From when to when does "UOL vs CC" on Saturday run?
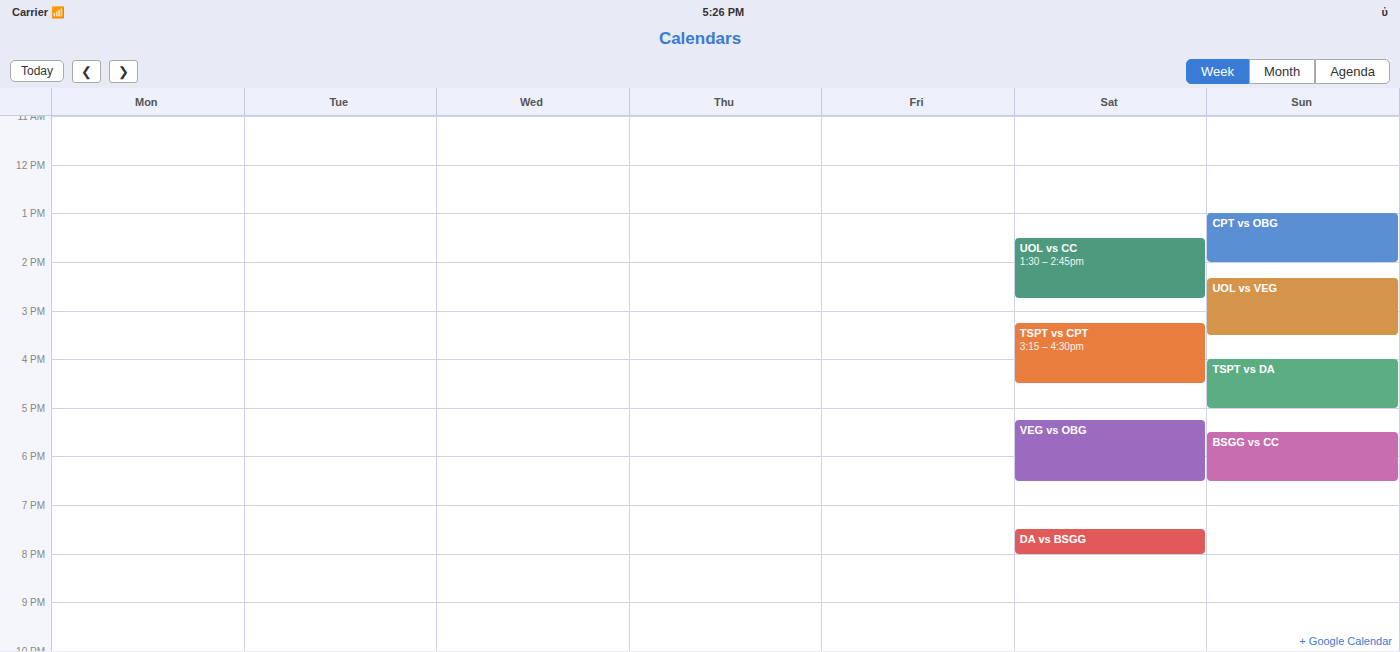
1:30 PM to 2:45 PM